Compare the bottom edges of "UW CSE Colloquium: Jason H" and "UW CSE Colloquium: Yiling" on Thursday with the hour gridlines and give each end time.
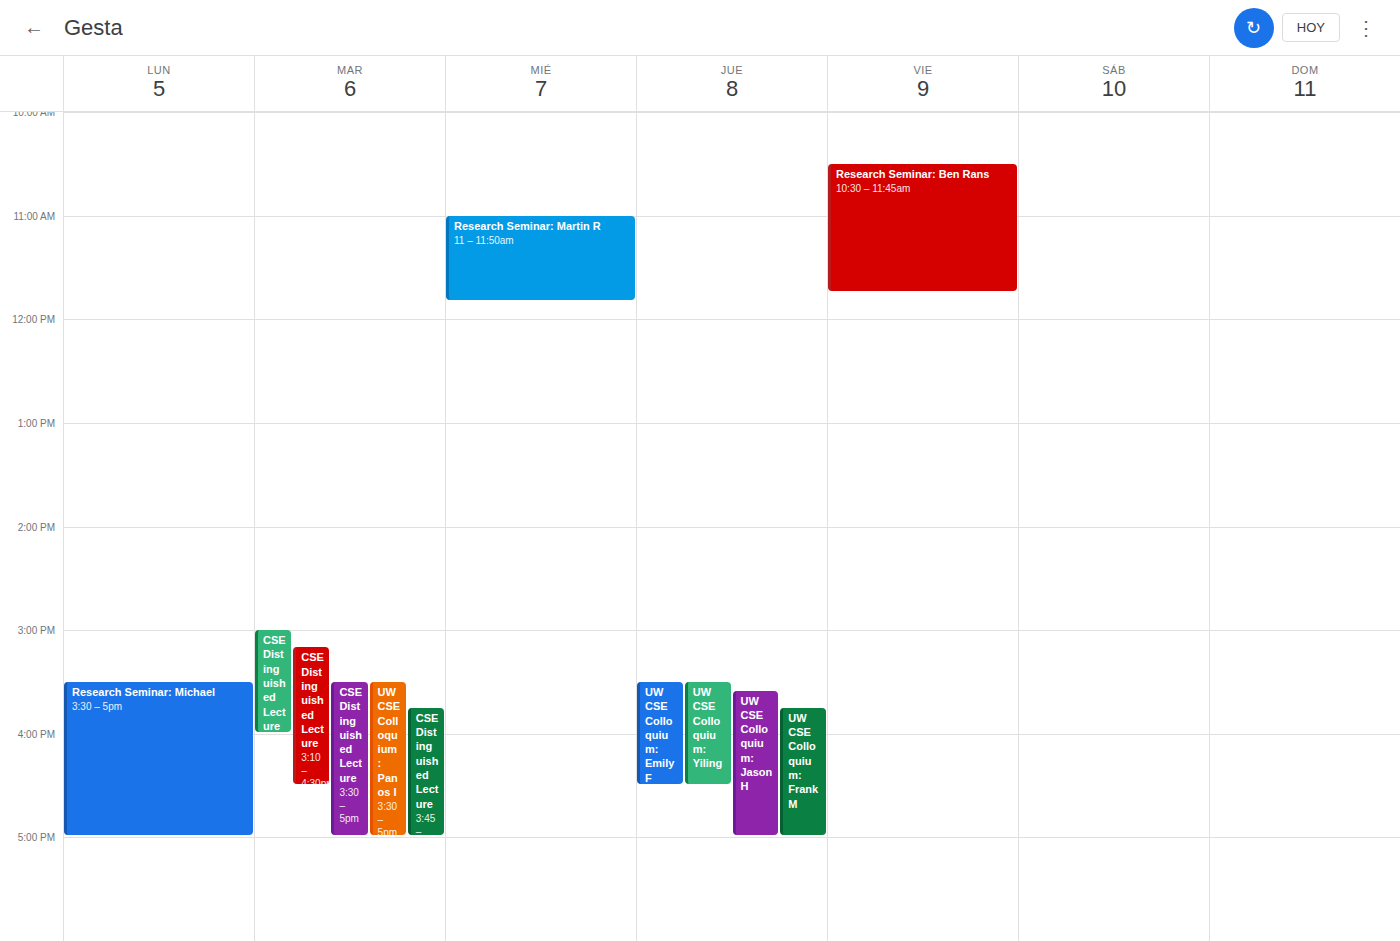
"UW CSE Colloquium: Jason H": 5:00 PM, exactly on the 5 PM line. "UW CSE Colloquium: Yiling": 4:30 PM, halfway between the 4 PM and 5 PM lines.